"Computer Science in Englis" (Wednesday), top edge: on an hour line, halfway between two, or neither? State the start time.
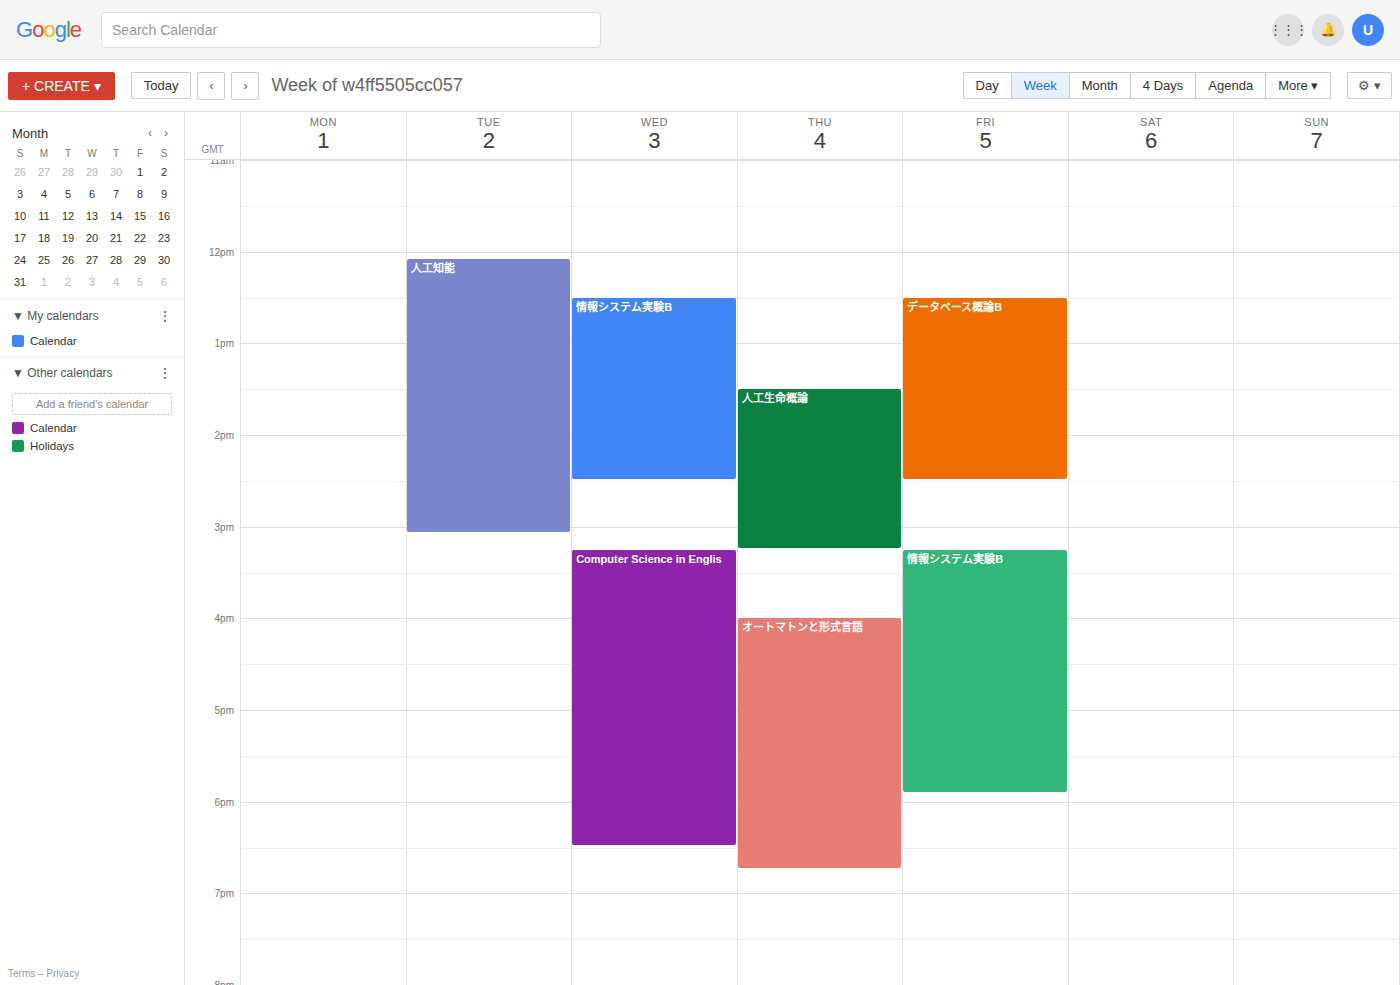
3:15 PM -- neither: a quarter of the way from the 3 PM line to the 4 PM line.